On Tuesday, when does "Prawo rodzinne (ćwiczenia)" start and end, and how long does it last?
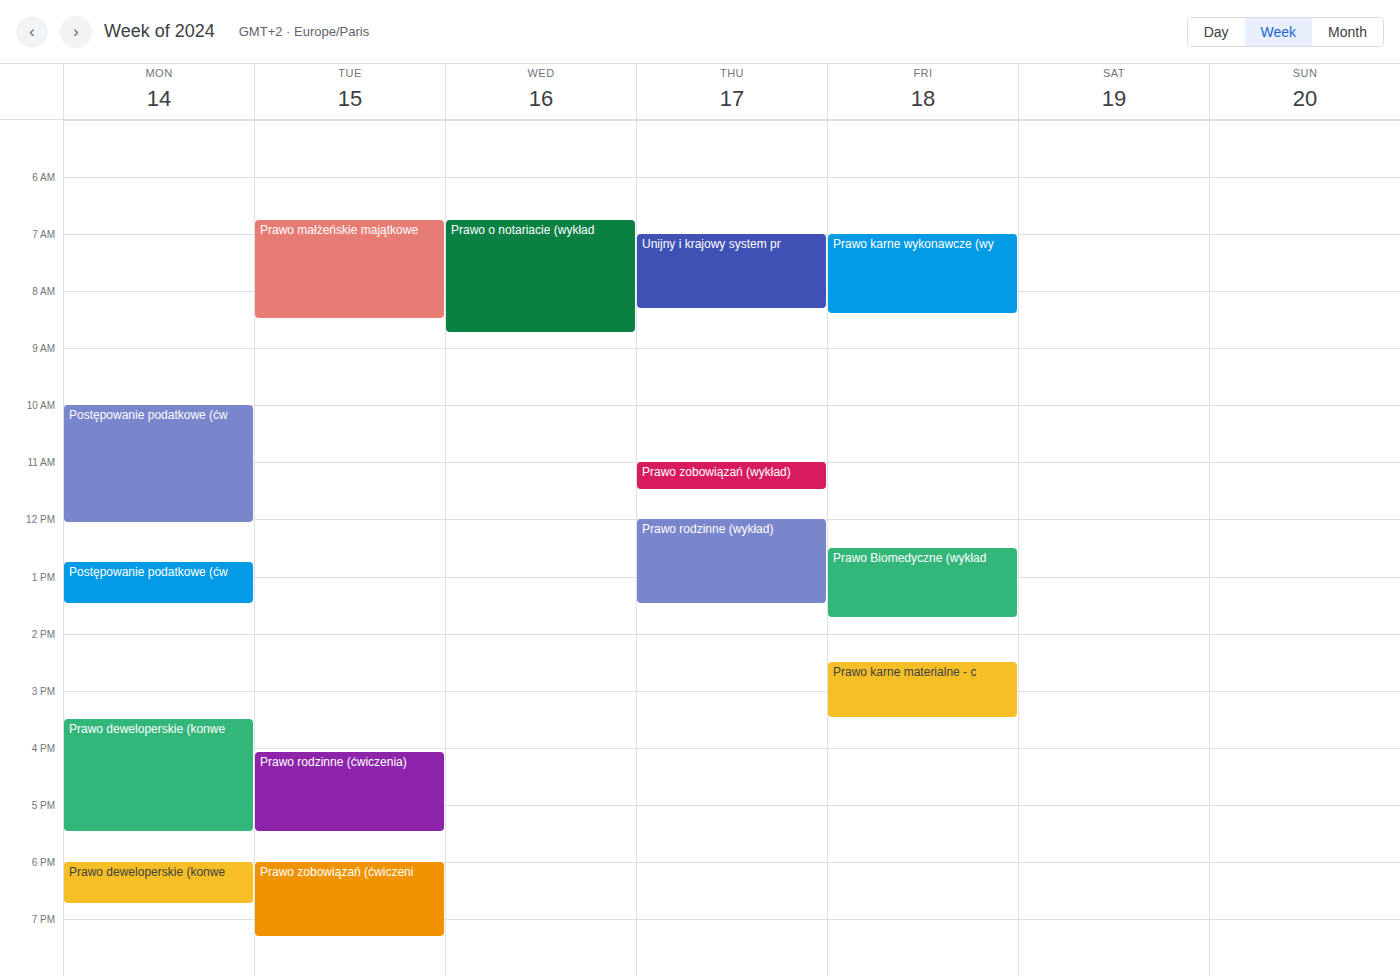
4:05 PM to 5:30 PM, 1 hour 25 minutes